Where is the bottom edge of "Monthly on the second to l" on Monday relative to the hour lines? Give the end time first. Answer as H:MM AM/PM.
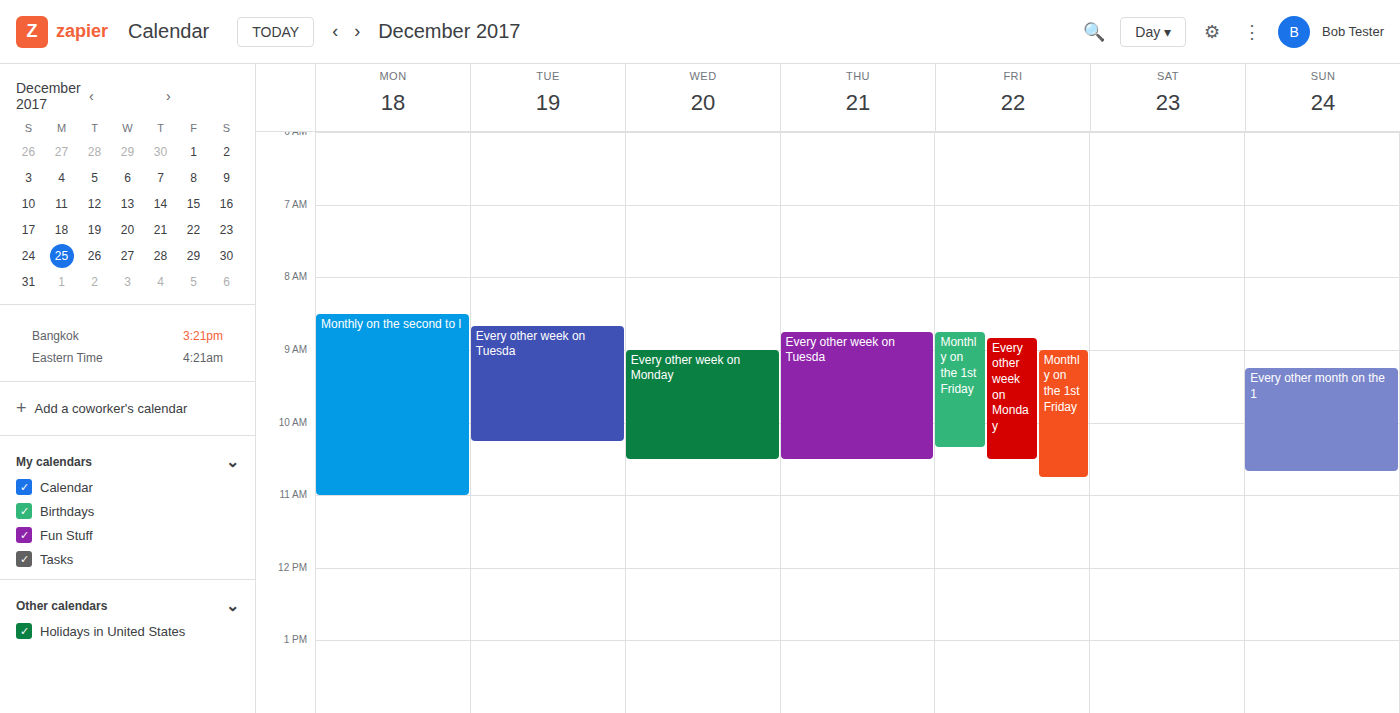
11:00 AM -- exactly on the 11 AM line.